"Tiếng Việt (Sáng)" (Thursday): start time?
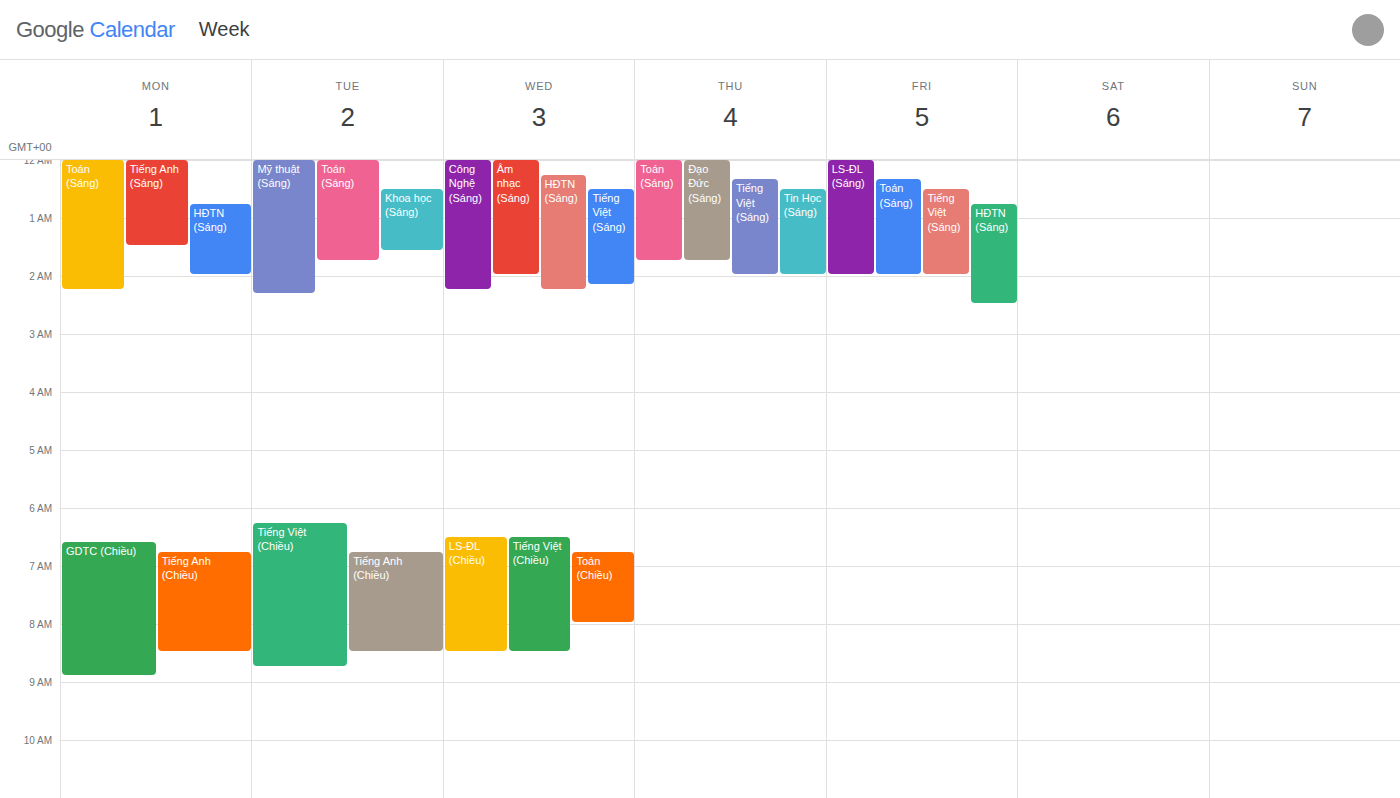
12:20 AM